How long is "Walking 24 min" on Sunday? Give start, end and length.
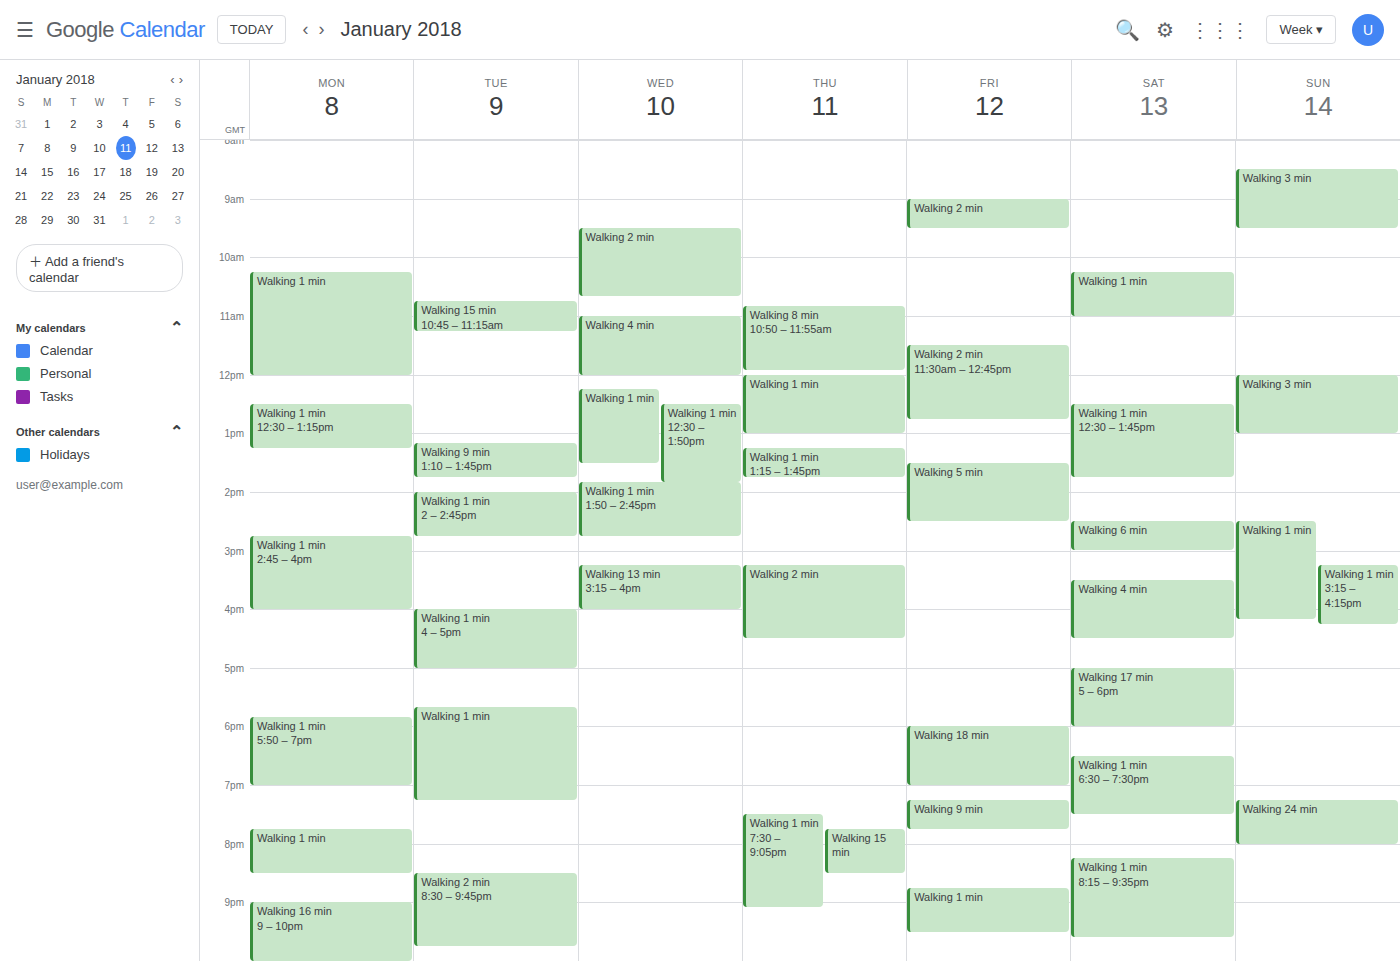
19:15 to 20:00, 45 minutes